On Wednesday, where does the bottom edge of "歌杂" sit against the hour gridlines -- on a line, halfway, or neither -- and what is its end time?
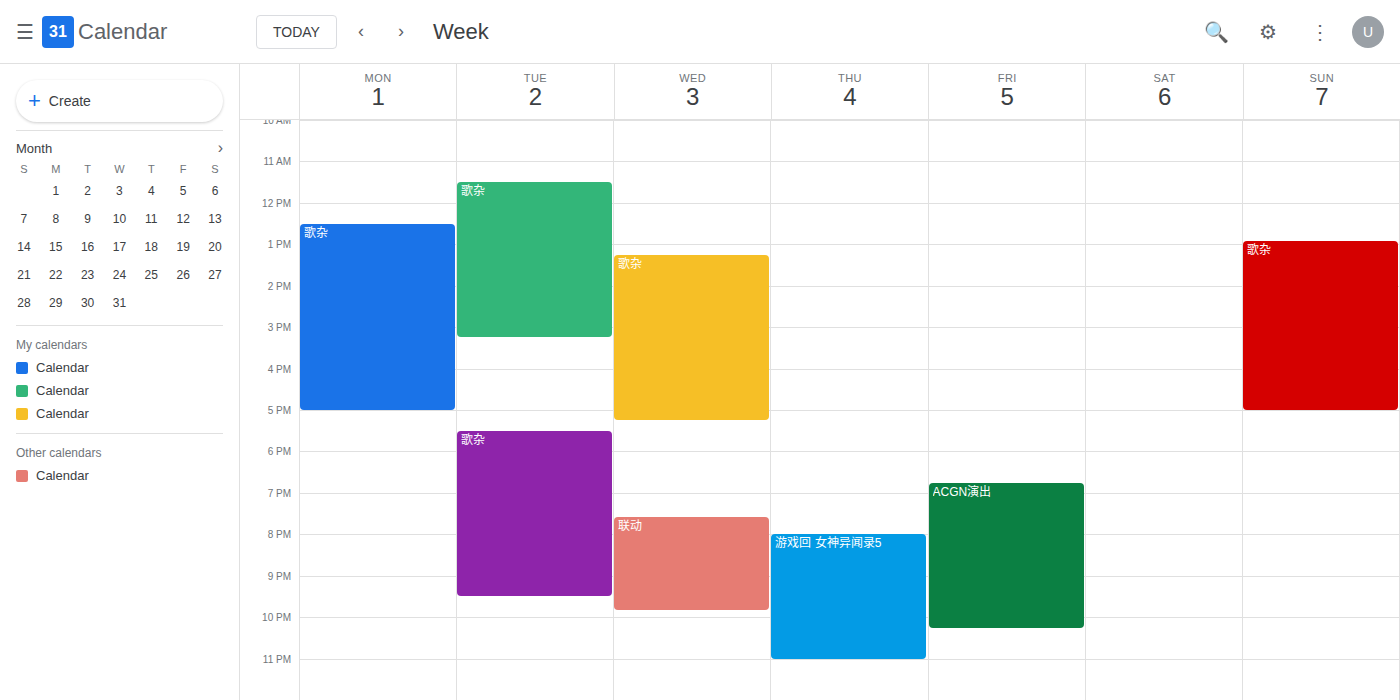
5:15 PM -- neither: a quarter of the way from the 5 PM line to the 6 PM line.